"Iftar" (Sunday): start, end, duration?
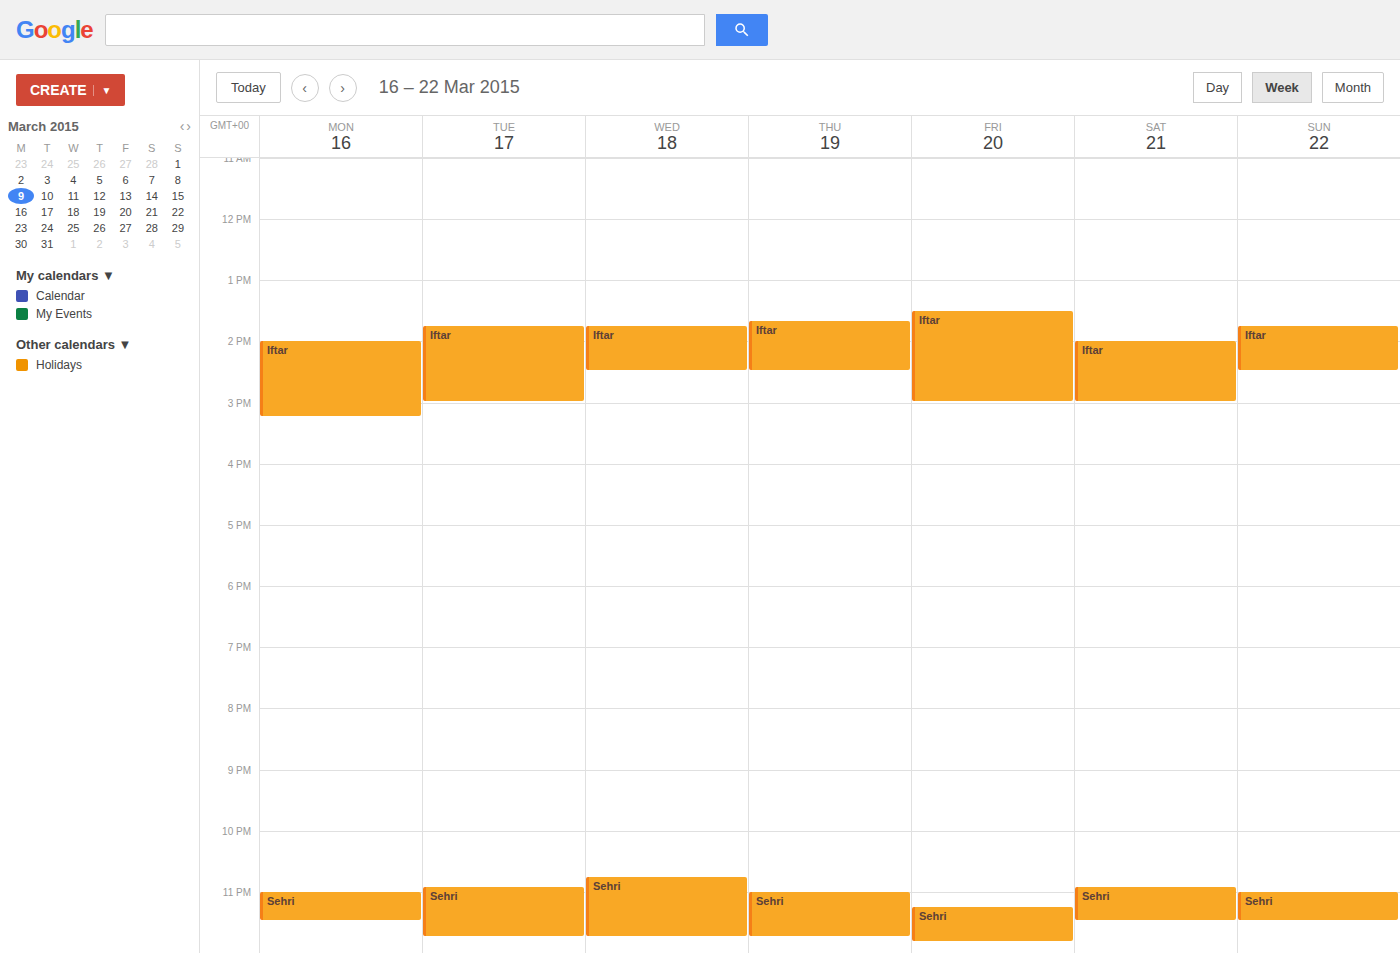
1:45 PM to 2:30 PM, 45 minutes